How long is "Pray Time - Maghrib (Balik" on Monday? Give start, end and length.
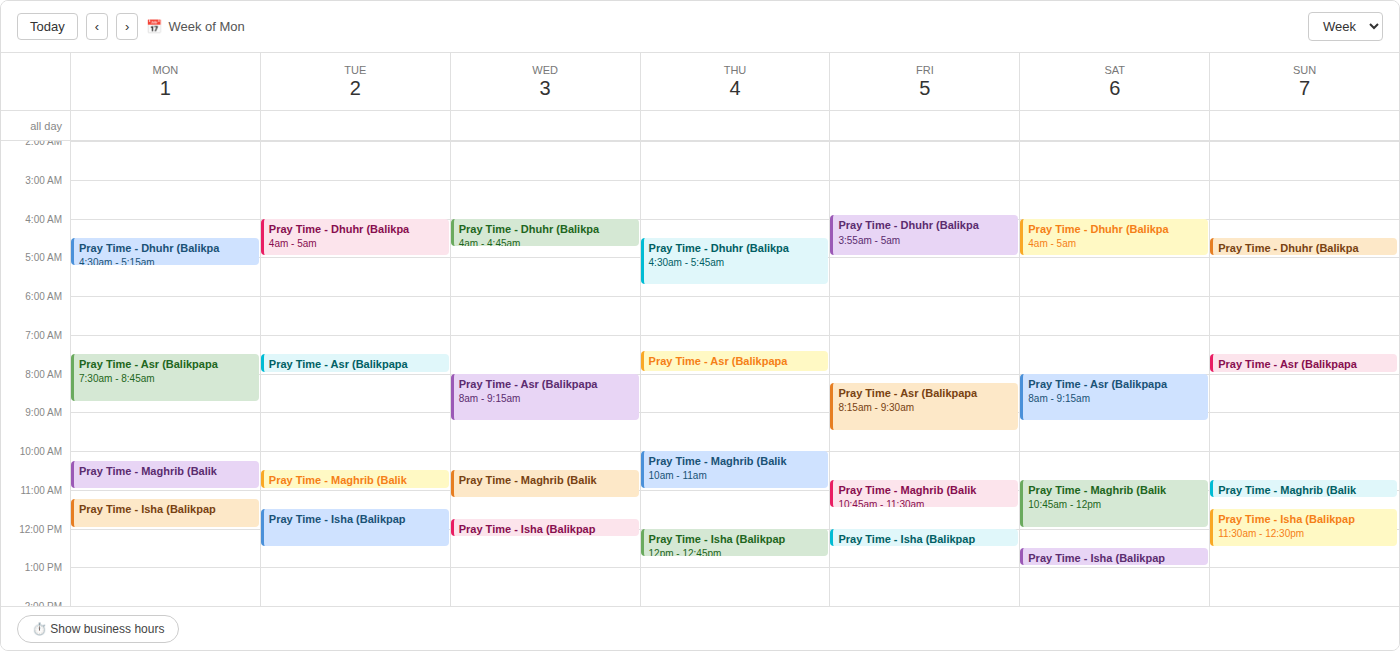
10:15 to 11:00, 45 minutes